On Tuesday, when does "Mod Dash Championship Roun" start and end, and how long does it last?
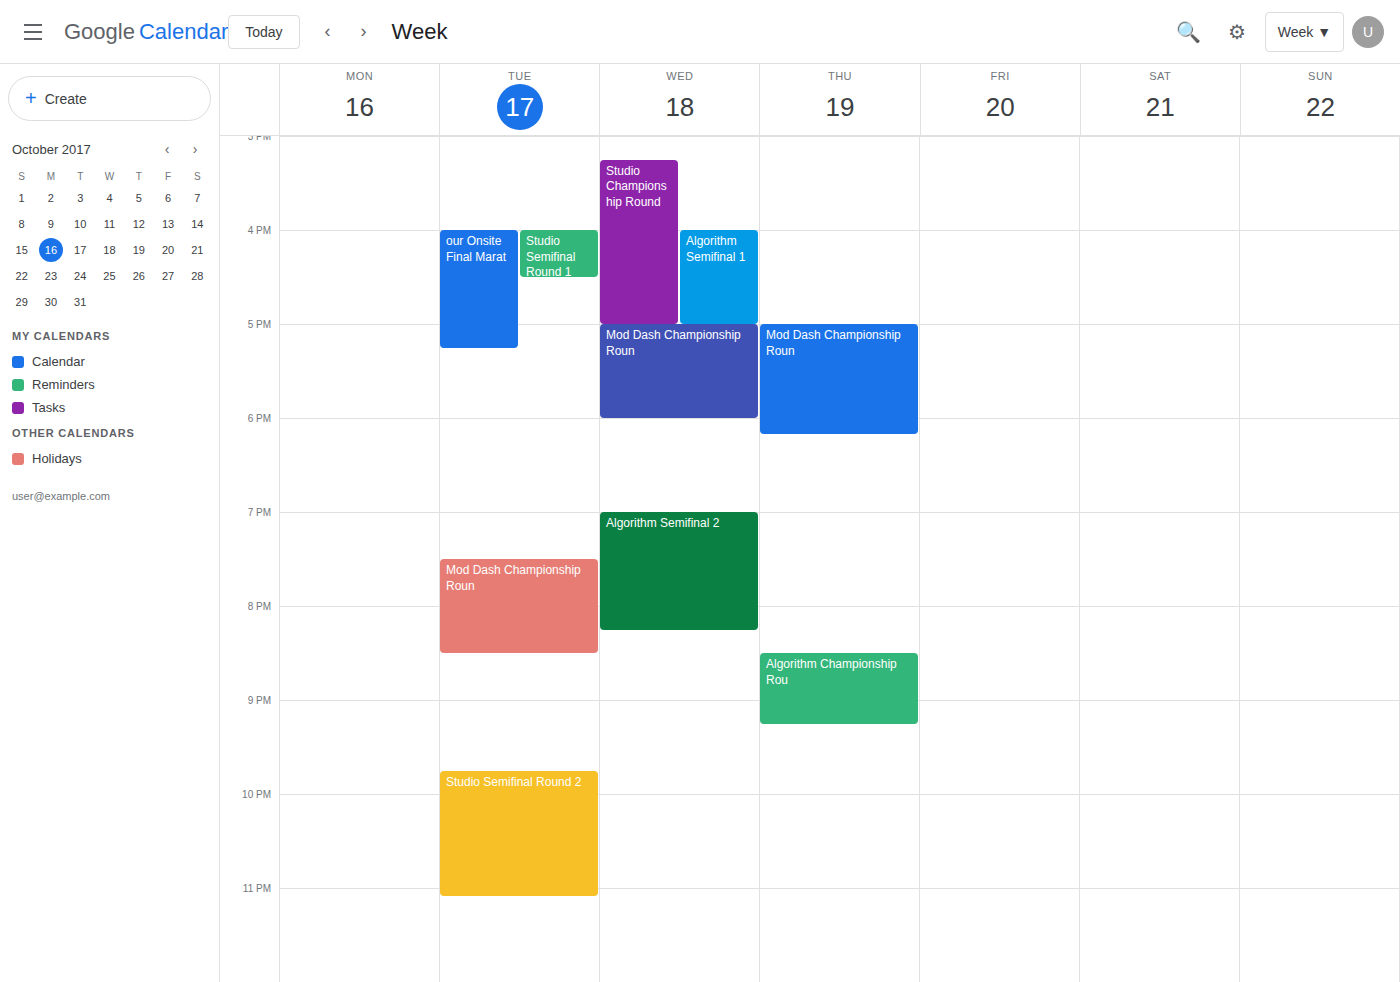
7:30 PM to 8:30 PM, 1 hour